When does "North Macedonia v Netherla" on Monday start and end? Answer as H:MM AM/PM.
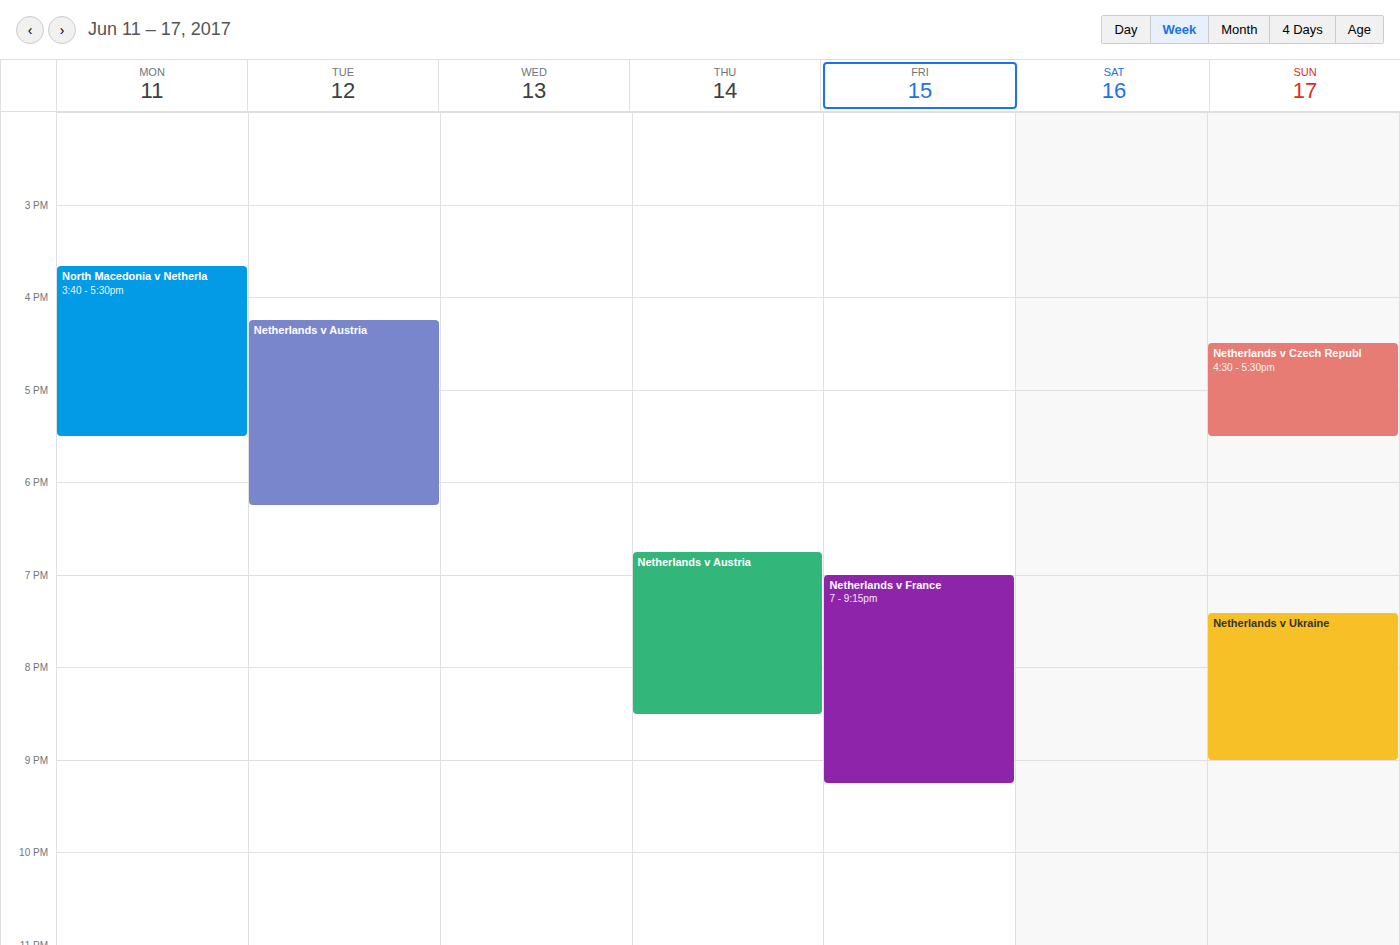
3:40 PM to 5:30 PM